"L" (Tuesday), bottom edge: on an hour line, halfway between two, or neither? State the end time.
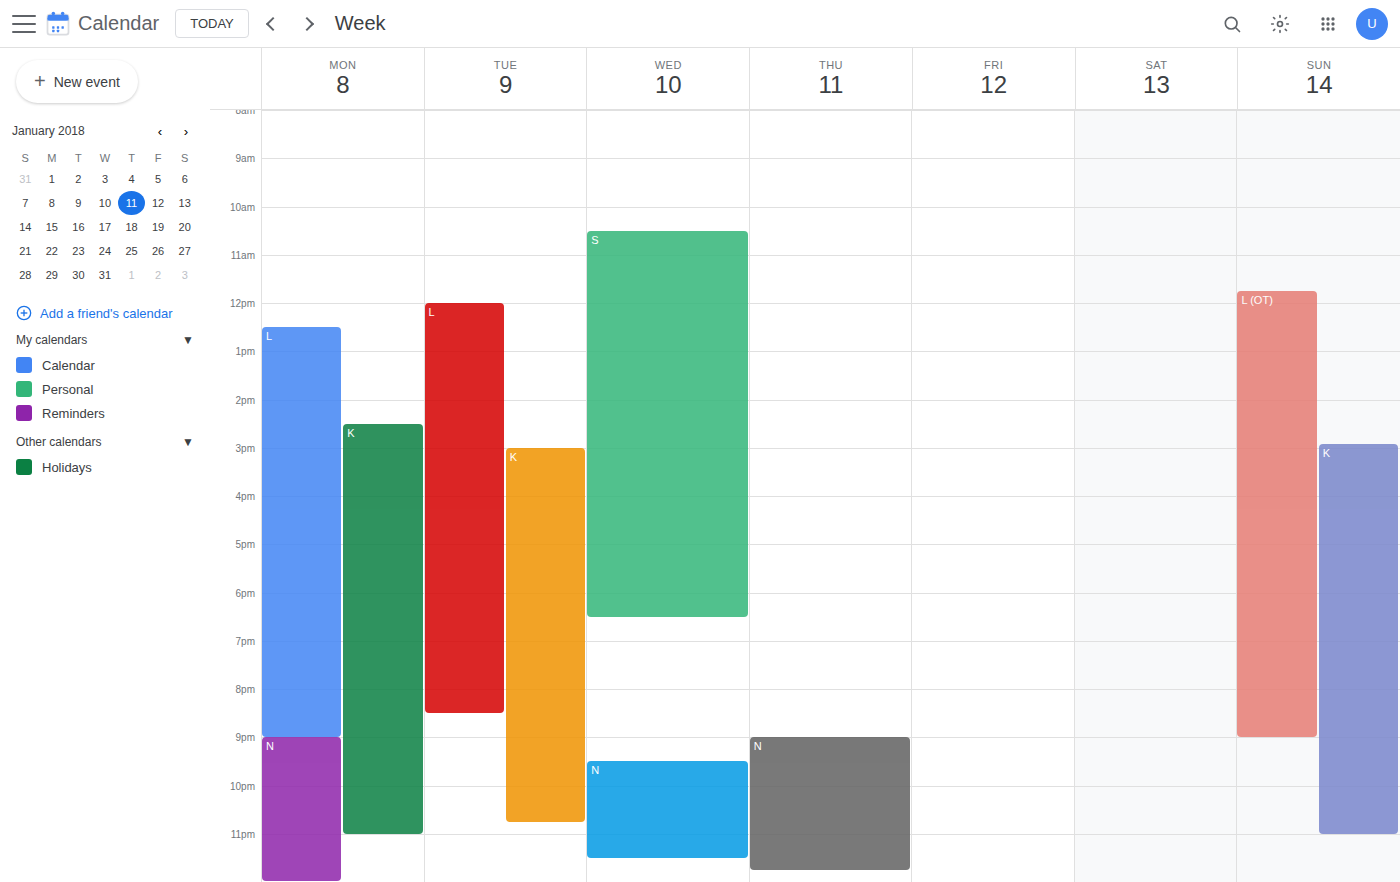
8:30 PM -- halfway between the 8 PM and 9 PM lines.